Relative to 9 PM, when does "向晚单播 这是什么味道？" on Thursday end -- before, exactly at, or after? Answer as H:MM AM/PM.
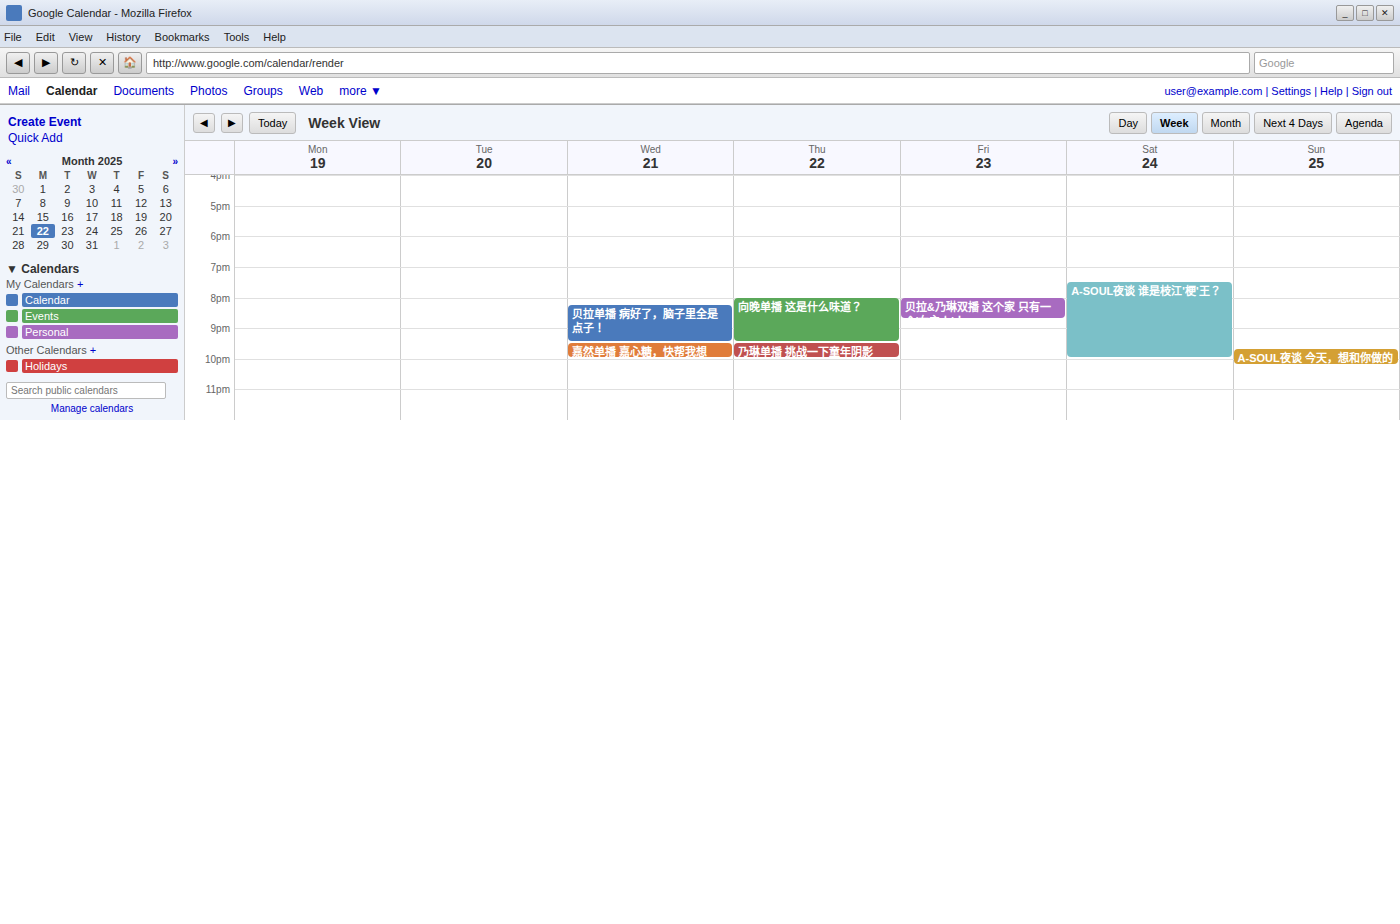
9:30 PM -- after 9 PM, 30 minutes below the 9 PM line.